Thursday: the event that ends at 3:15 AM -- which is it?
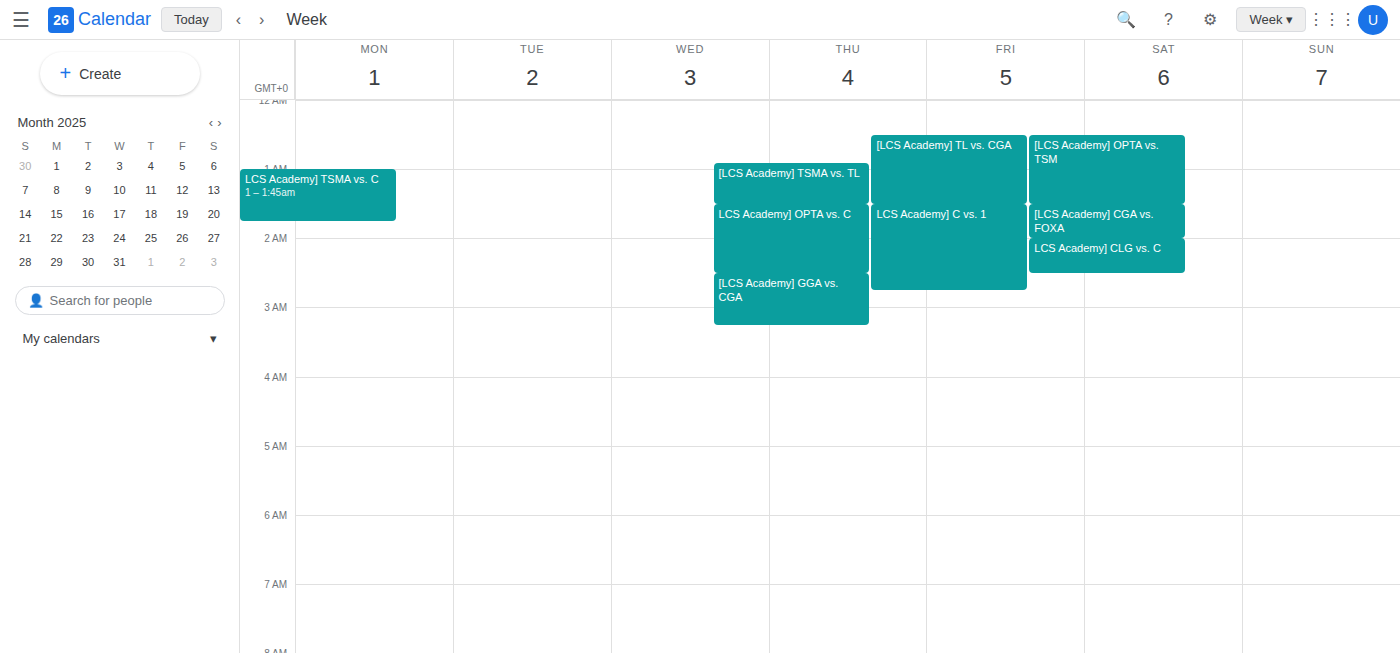
"[LCS Academy] GGA vs. CGA"